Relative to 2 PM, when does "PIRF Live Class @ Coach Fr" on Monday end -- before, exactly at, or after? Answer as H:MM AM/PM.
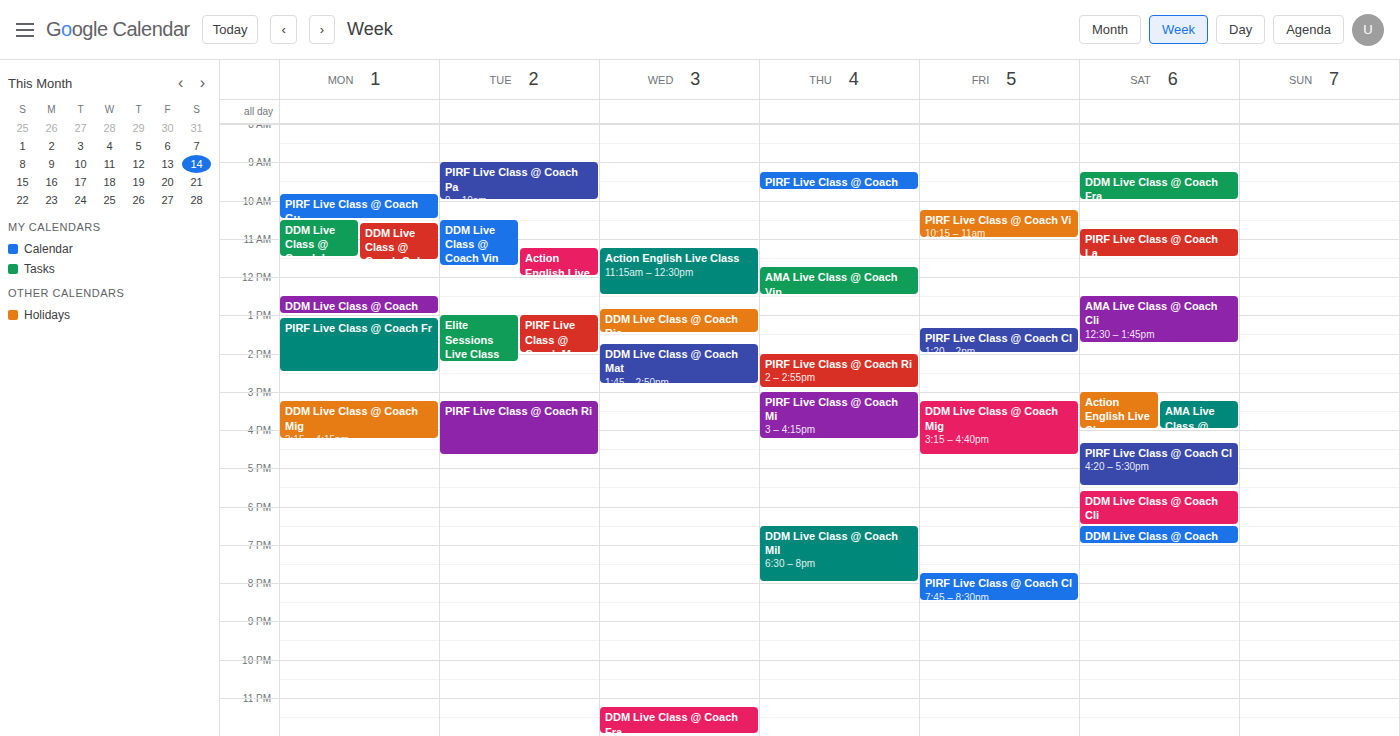
2:30 PM -- after 2 PM, 30 minutes below the 2 PM line.